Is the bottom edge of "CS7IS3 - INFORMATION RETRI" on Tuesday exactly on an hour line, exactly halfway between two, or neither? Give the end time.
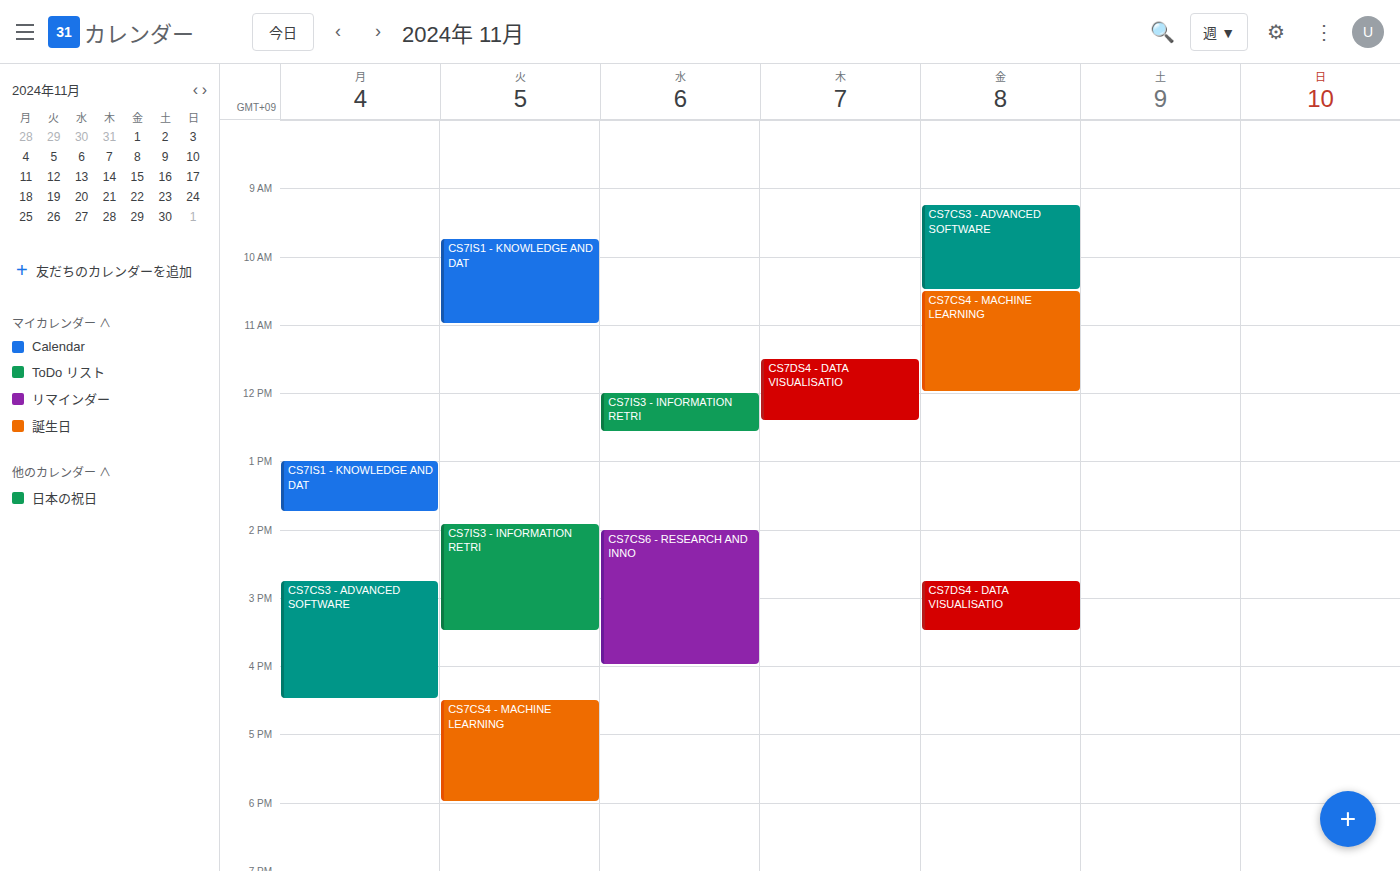
3:30 PM -- halfway between the 3 PM and 4 PM lines.